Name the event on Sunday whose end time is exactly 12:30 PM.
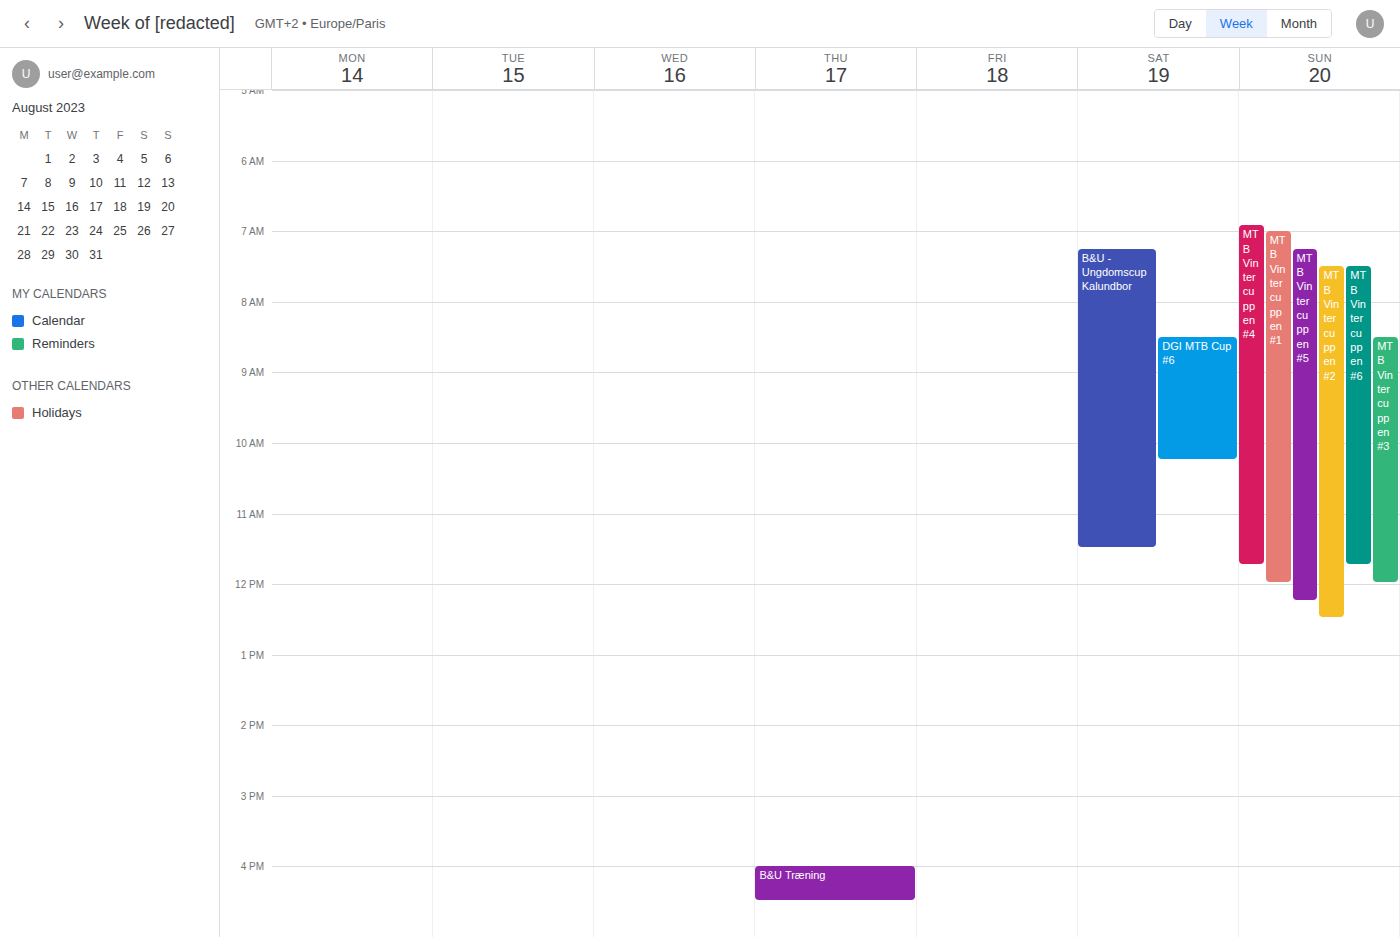
"MTB Vintercuppen #2"